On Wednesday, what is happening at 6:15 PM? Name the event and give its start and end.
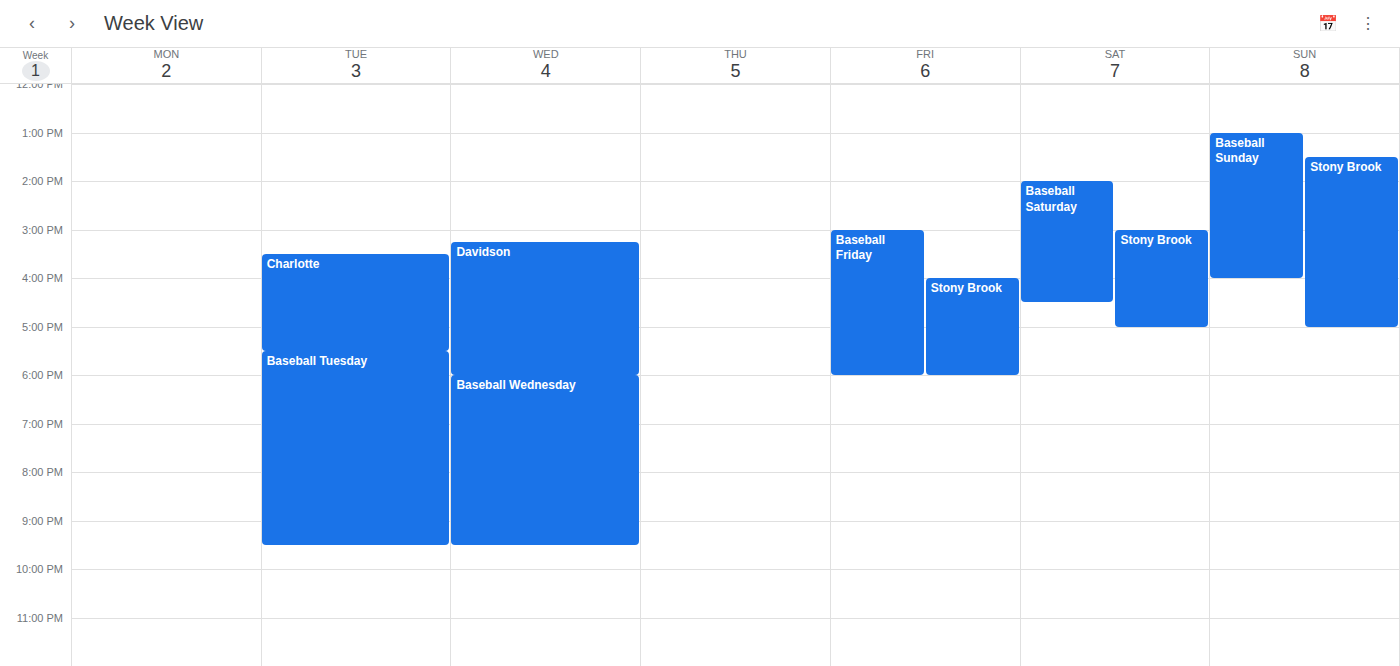
"Baseball Wednesday", 6:00 PM to 9:30 PM